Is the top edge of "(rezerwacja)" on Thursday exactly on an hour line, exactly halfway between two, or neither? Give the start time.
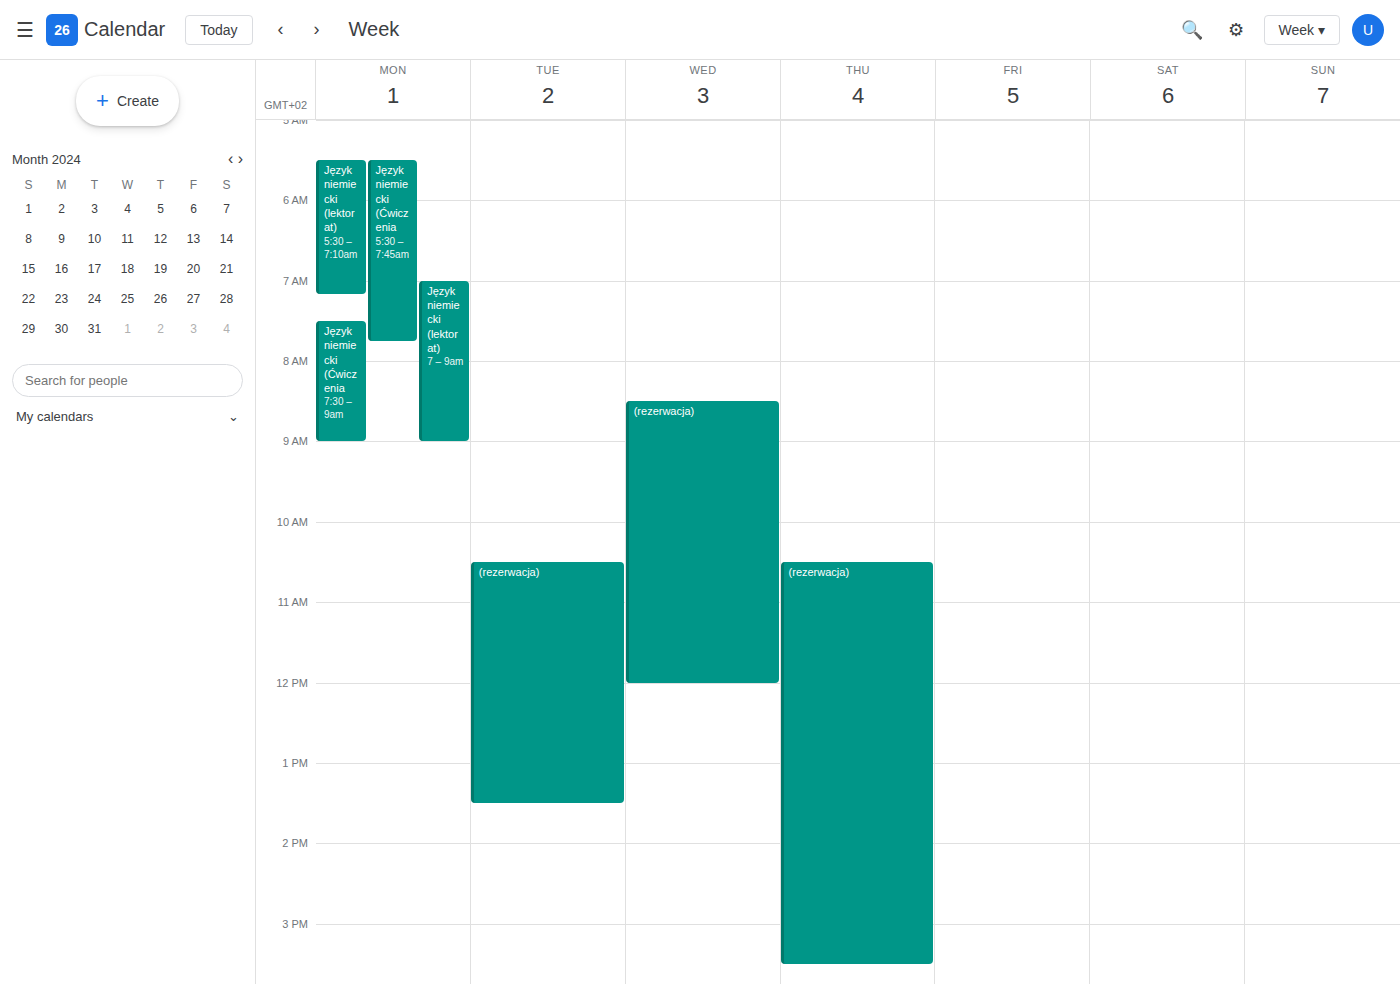
10:30 AM -- halfway between the 10 AM and 11 AM lines.